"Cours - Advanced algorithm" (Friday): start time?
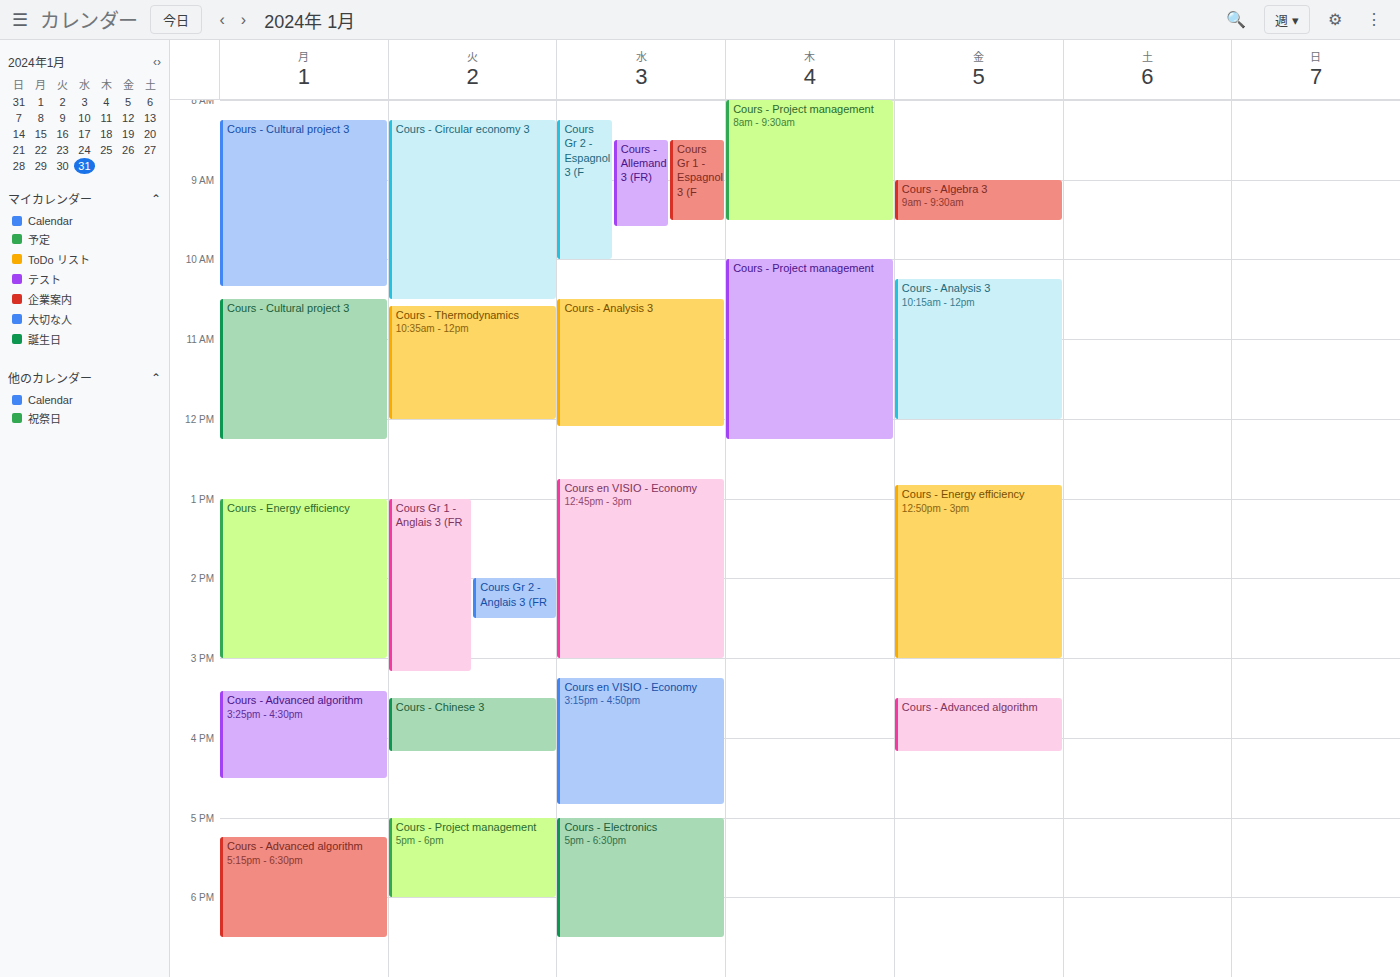
15:30